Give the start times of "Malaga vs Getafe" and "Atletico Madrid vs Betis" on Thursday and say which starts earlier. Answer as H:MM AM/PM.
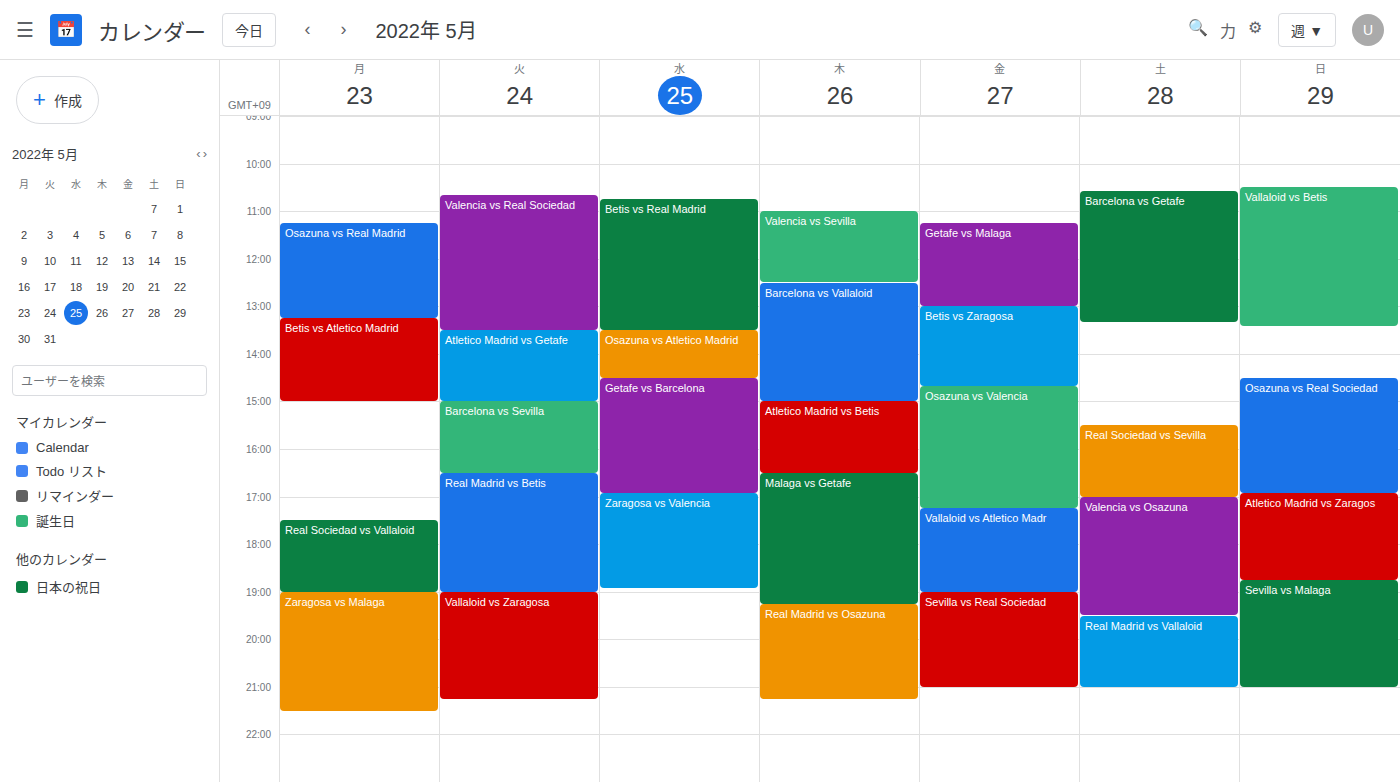
"Atletico Madrid vs Betis" 3:00 PM; "Malaga vs Getafe" 4:30 PM.